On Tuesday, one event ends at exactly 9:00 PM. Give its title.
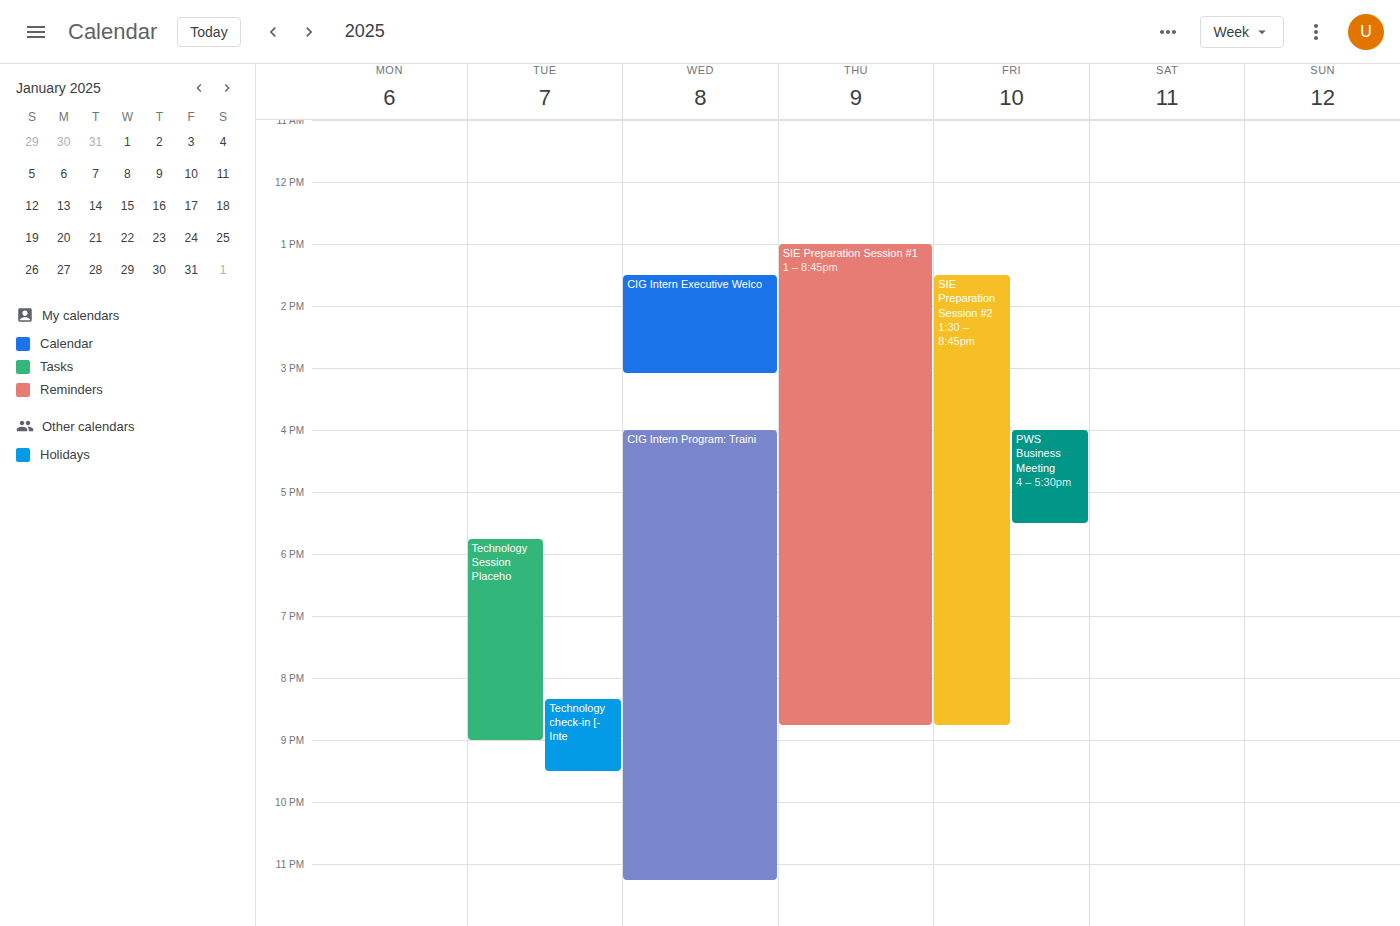
"Technology Session Placeho"